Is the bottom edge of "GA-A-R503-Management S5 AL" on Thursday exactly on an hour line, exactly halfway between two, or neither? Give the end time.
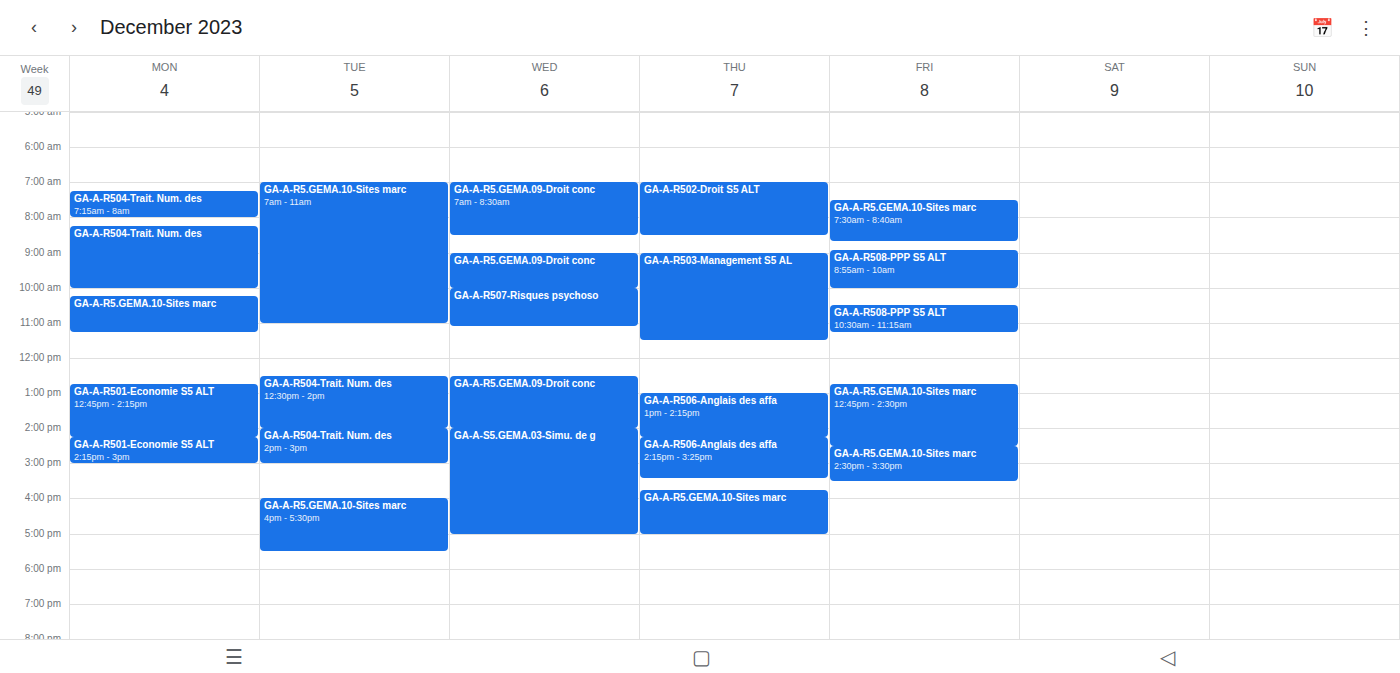
11:30 AM -- halfway between the 11 AM and 12 PM lines.